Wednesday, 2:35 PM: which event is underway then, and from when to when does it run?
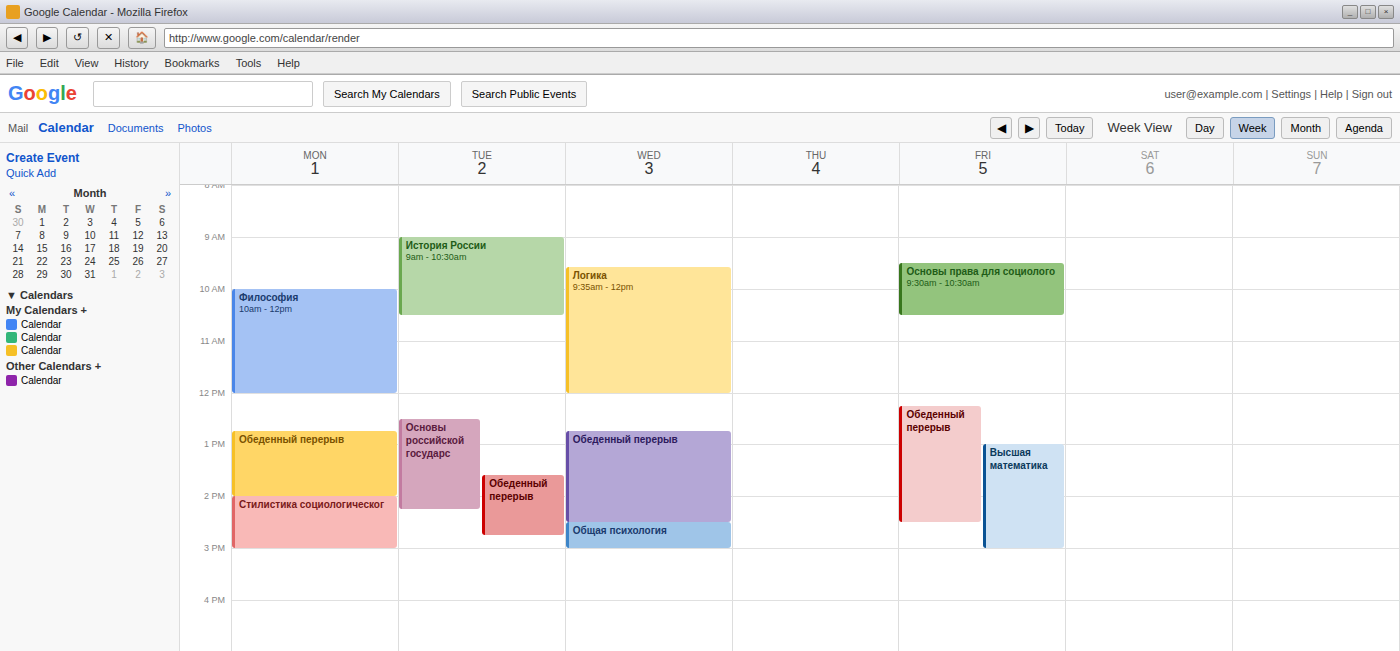
"Общая психология", 2:30 PM to 3:00 PM